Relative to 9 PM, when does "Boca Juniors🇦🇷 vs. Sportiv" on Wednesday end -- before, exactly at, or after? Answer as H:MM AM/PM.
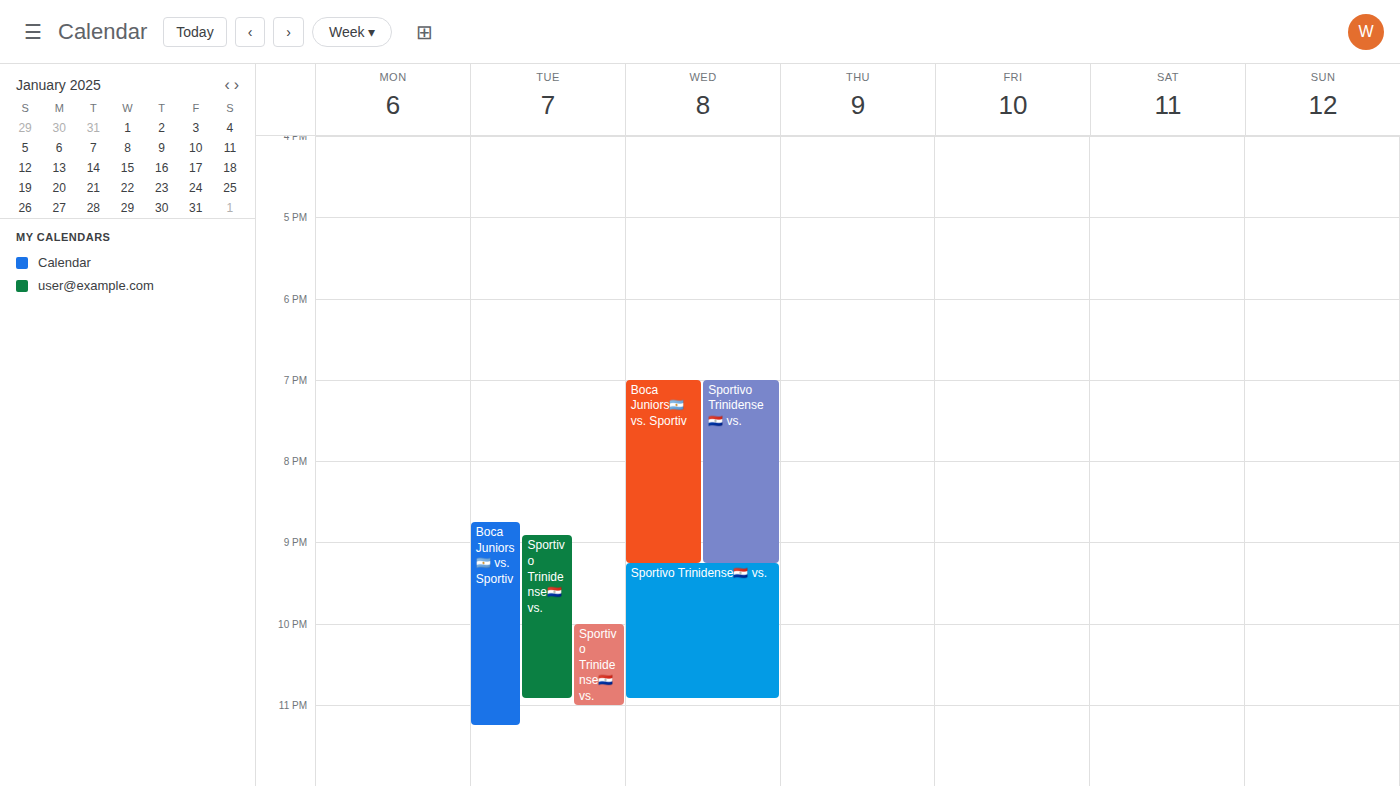
9:15 PM -- after 9 PM, 15 minutes below the 9 PM line.